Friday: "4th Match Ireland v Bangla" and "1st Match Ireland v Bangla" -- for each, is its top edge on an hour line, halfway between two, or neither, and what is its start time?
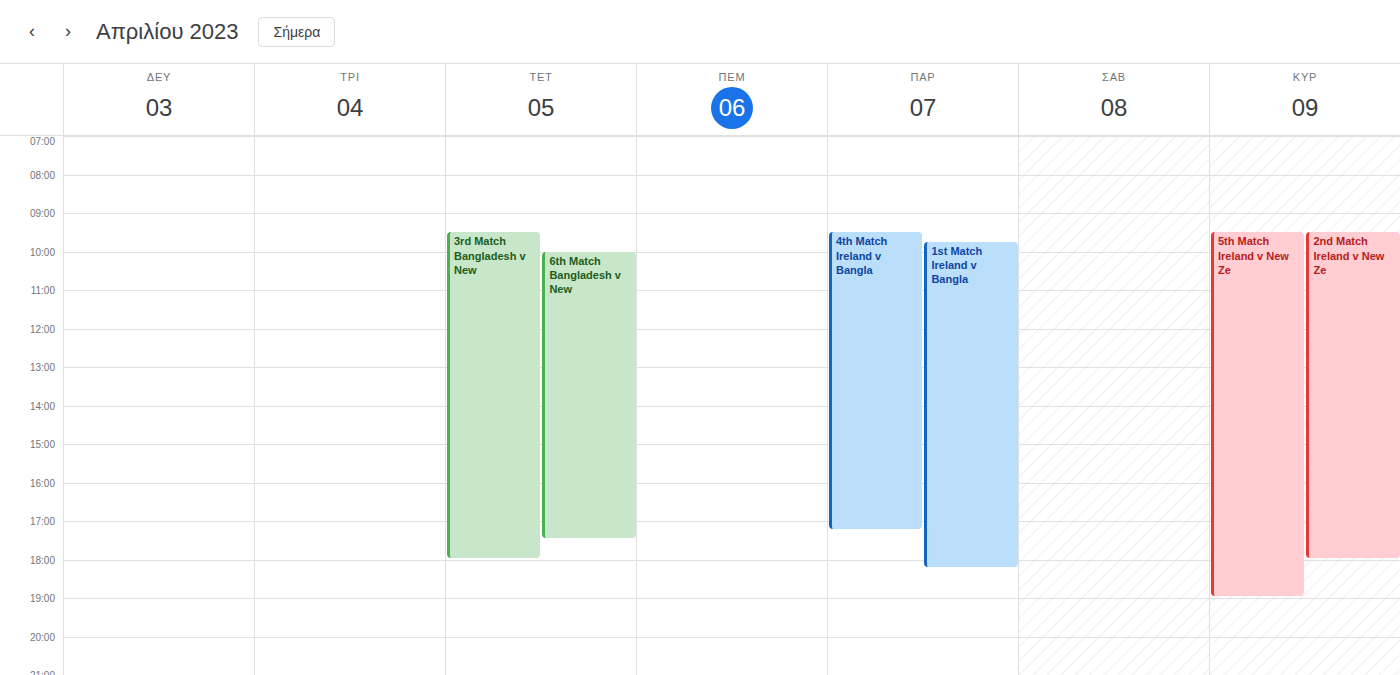
"4th Match Ireland v Bangla": 9:30 AM, halfway between the 9 AM and 10 AM lines. "1st Match Ireland v Bangla": 9:45 AM, neither: three quarters of the way from the 9 AM line to the 10 AM line.